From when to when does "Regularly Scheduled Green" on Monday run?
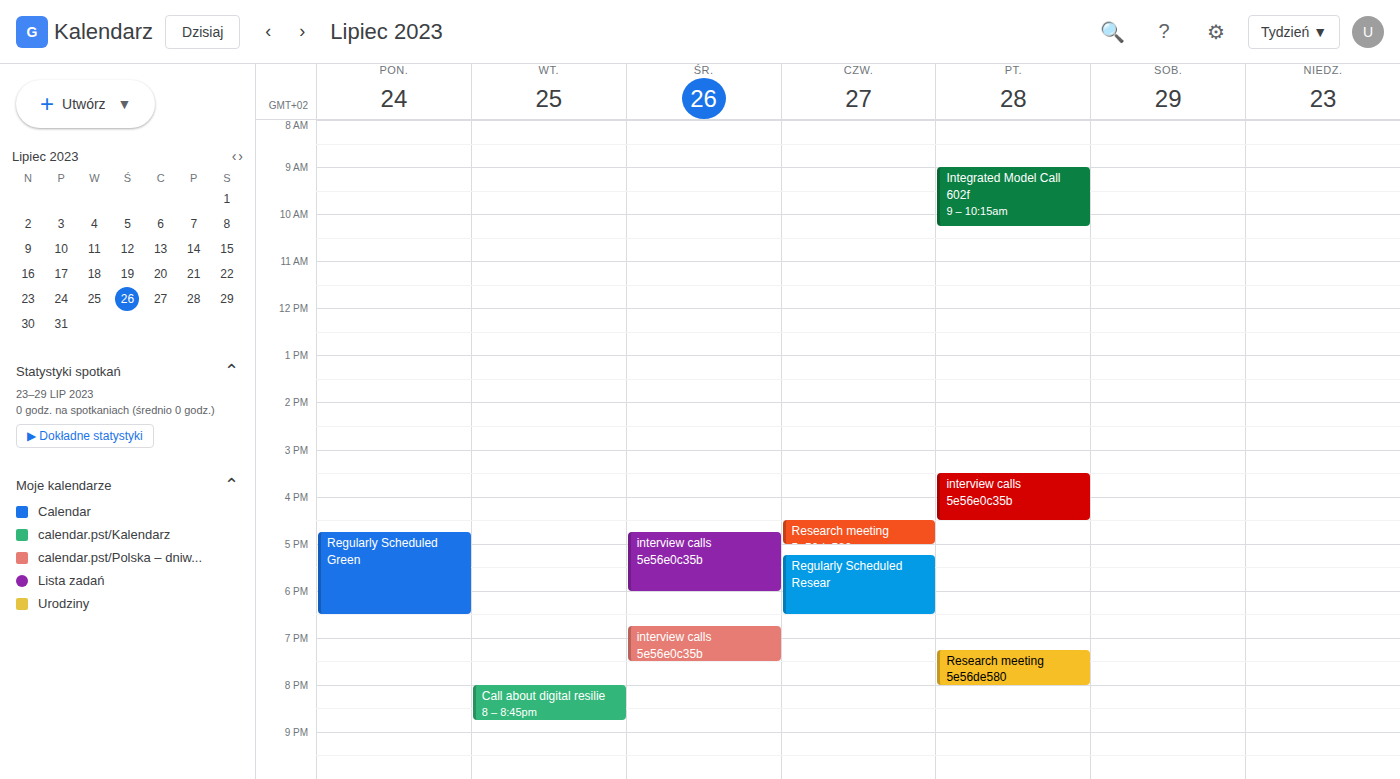
4:45 PM to 6:30 PM